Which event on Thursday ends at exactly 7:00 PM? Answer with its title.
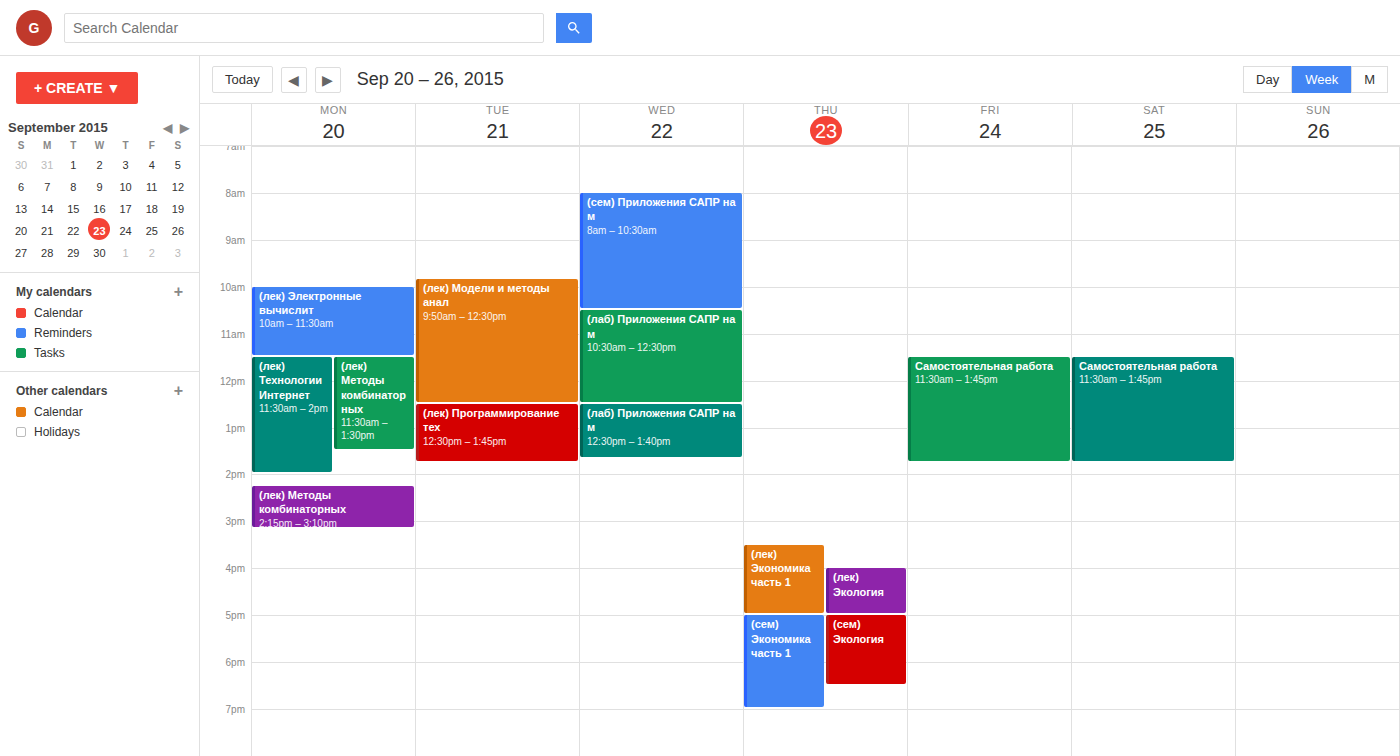
"(сем) Экономика часть 1"